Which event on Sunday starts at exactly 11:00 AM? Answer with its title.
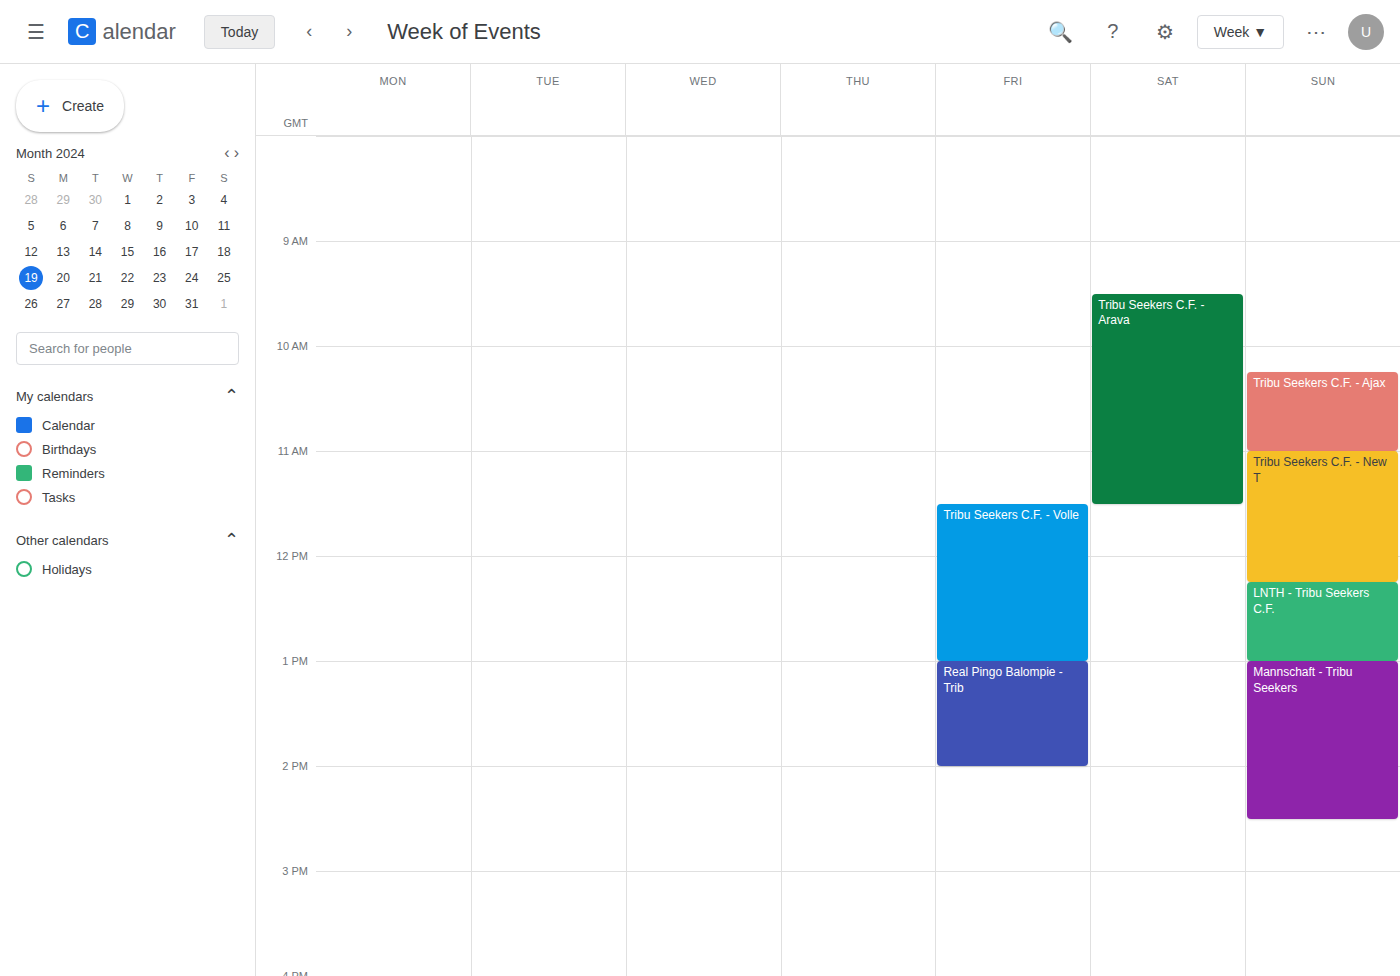
"Tribu Seekers C.F. - New T"